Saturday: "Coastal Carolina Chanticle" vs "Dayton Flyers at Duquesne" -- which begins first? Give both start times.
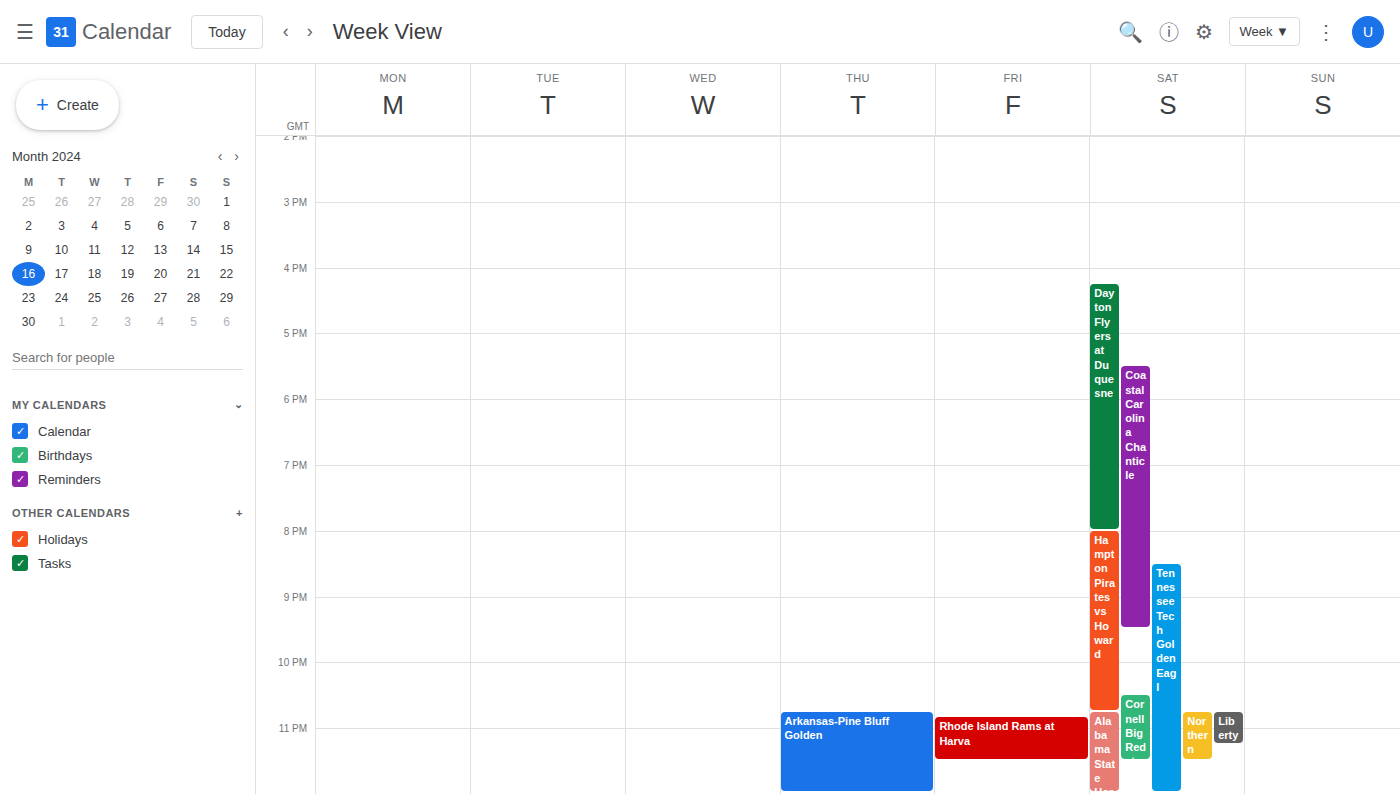
"Dayton Flyers at Duquesne" 4:15 PM; "Coastal Carolina Chanticle" 5:30 PM.